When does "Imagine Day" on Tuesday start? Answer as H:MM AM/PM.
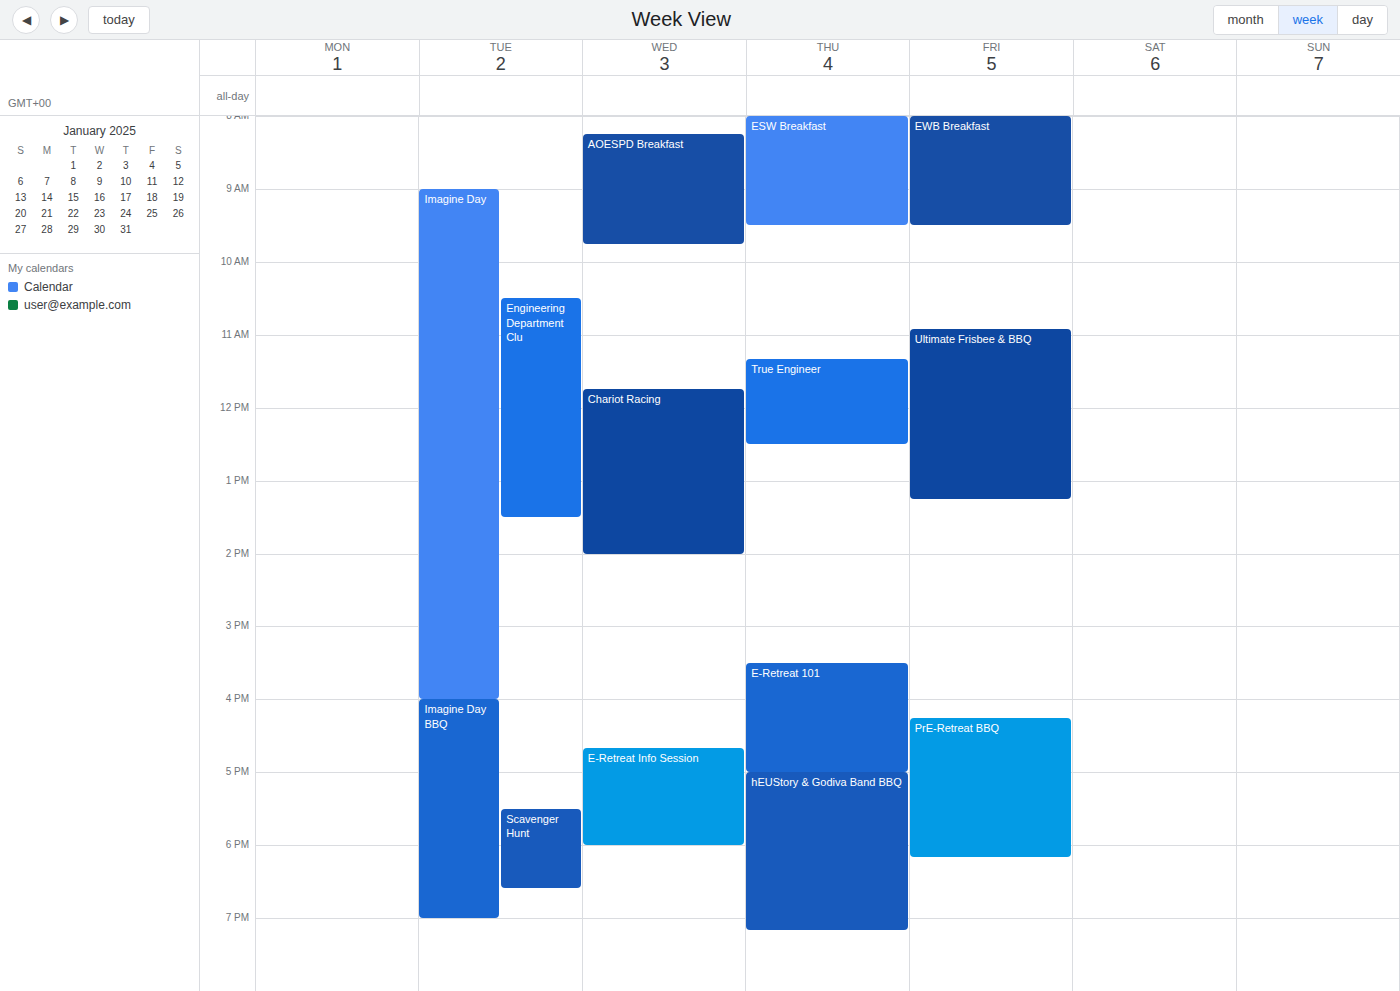
9:00 AM